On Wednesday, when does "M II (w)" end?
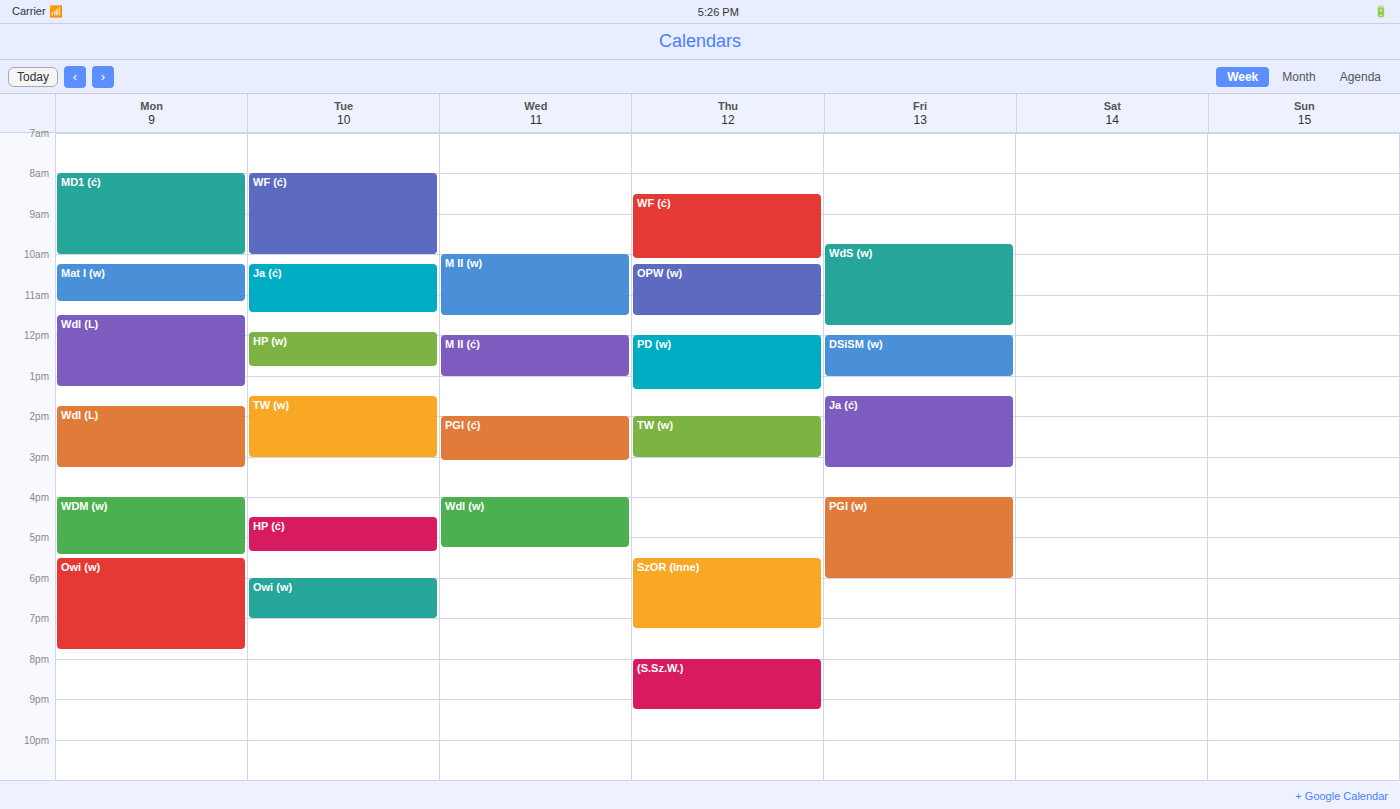
11:30 AM